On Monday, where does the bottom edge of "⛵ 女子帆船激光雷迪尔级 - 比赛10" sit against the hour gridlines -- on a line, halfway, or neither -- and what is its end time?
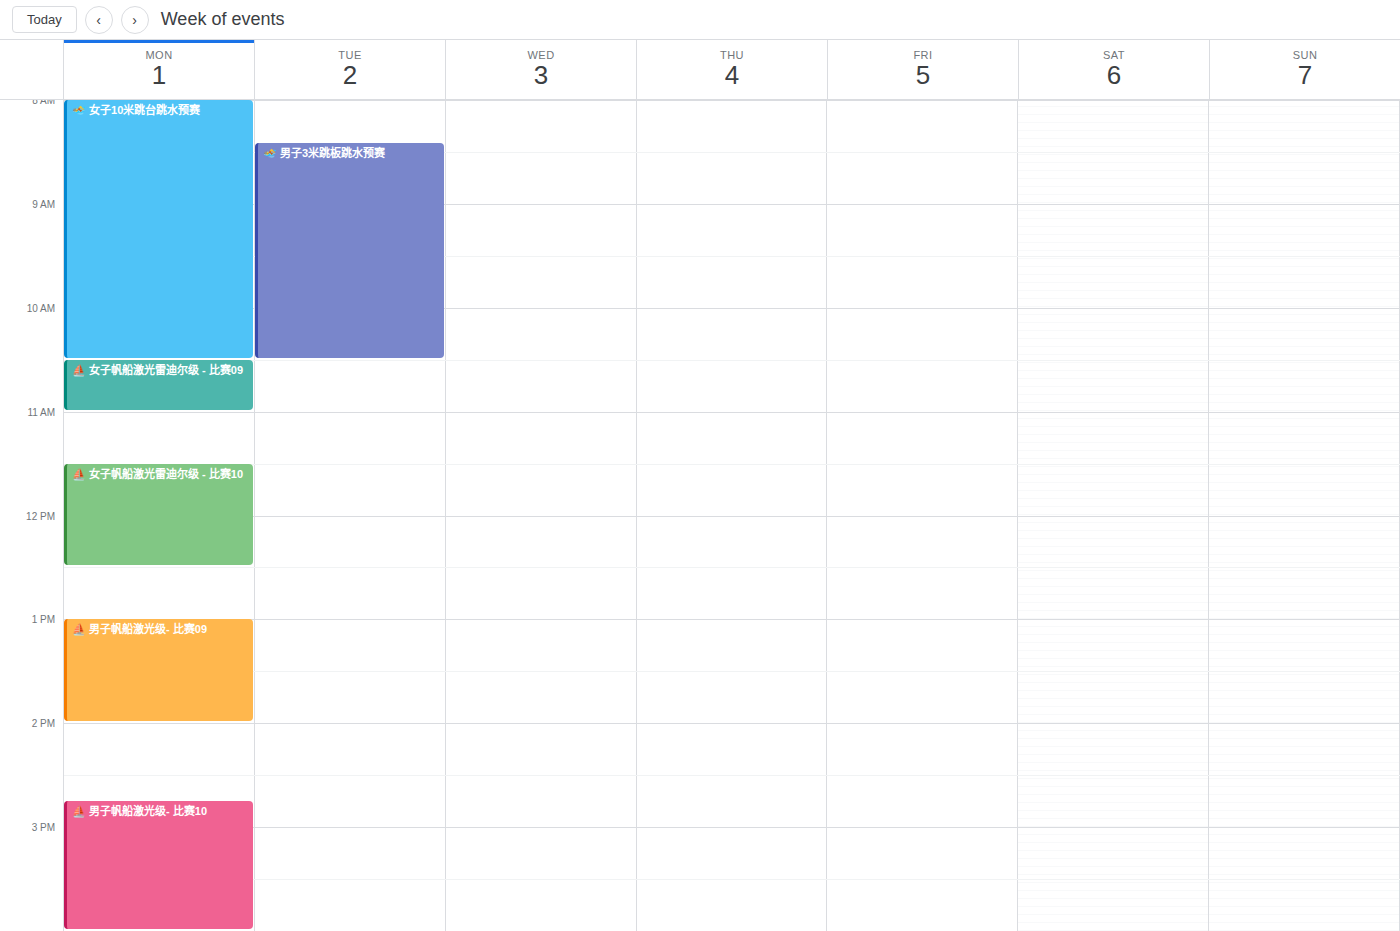
12:30 PM -- halfway between the 12 PM and 1 PM lines.